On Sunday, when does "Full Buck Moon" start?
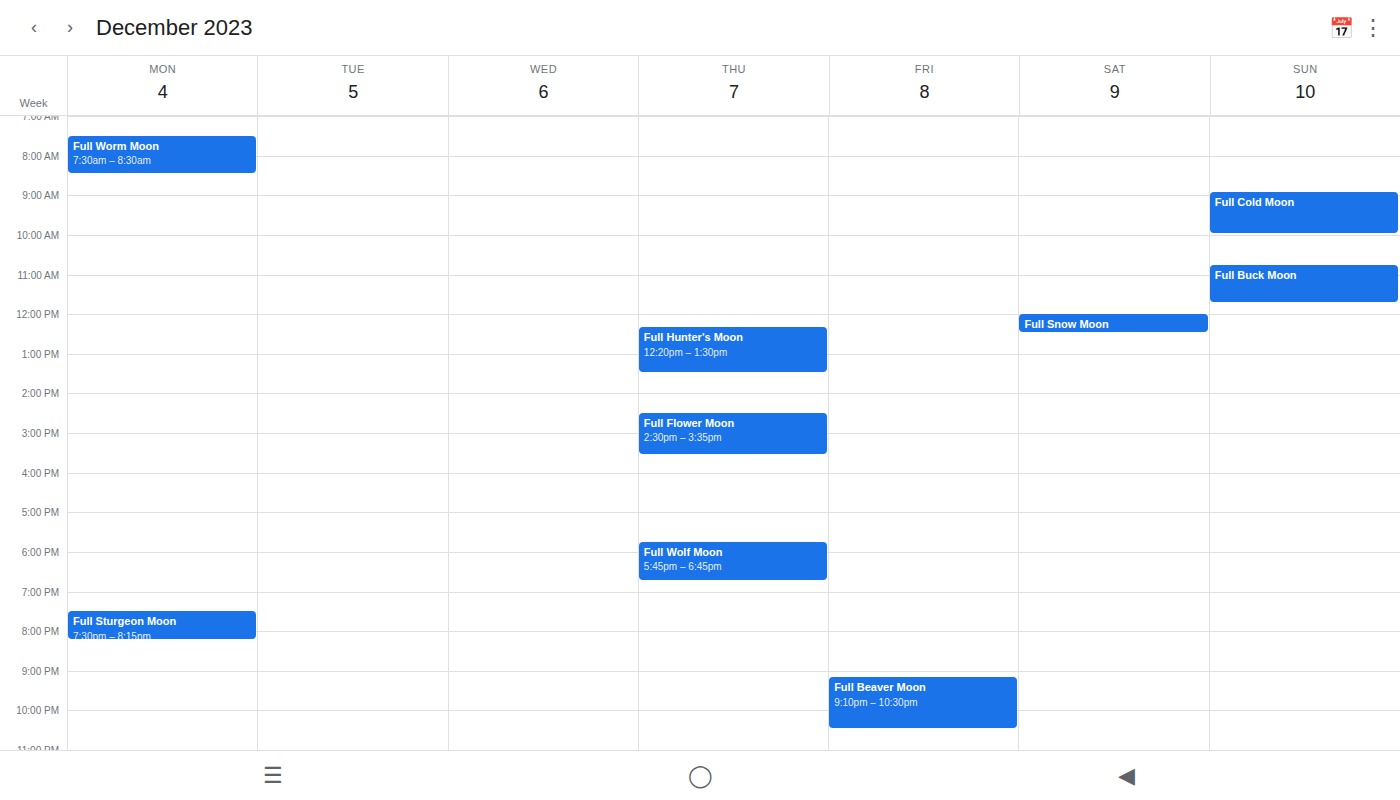
10:45 AM